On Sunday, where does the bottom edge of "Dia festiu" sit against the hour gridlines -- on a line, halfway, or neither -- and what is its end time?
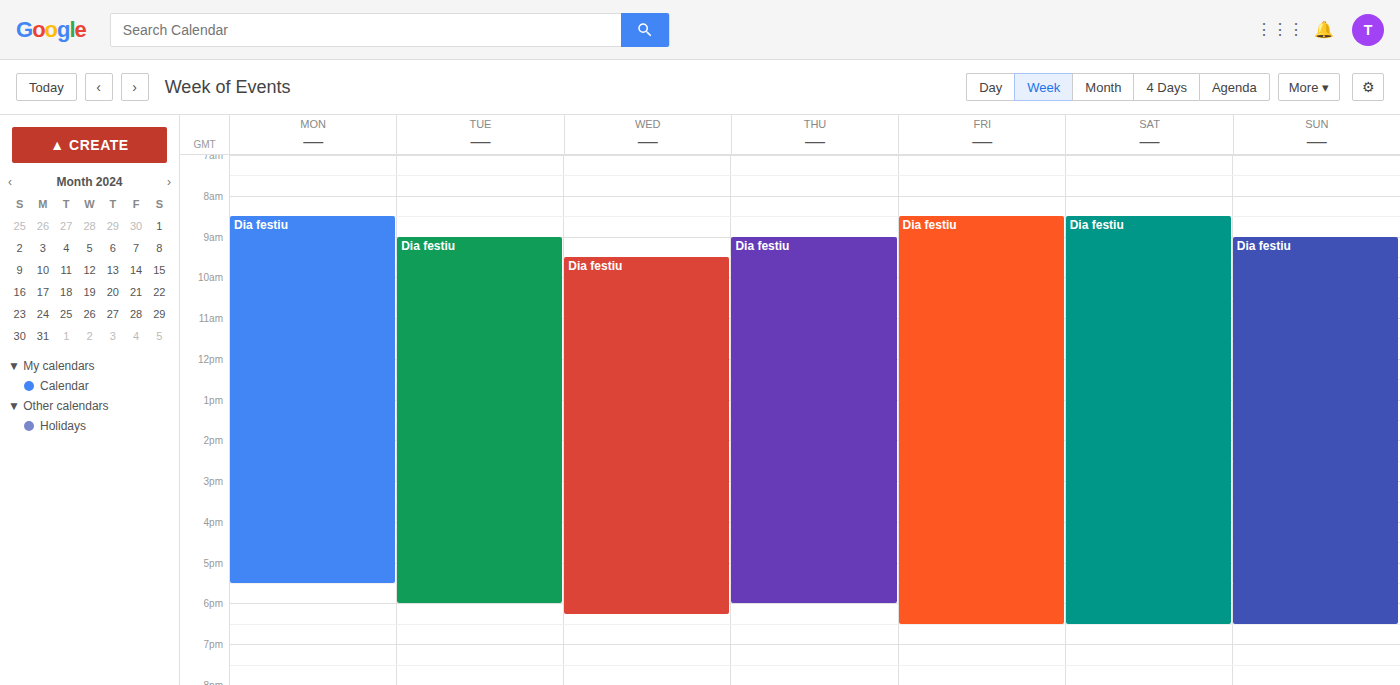
6:30 PM -- halfway between the 6 PM and 7 PM lines.